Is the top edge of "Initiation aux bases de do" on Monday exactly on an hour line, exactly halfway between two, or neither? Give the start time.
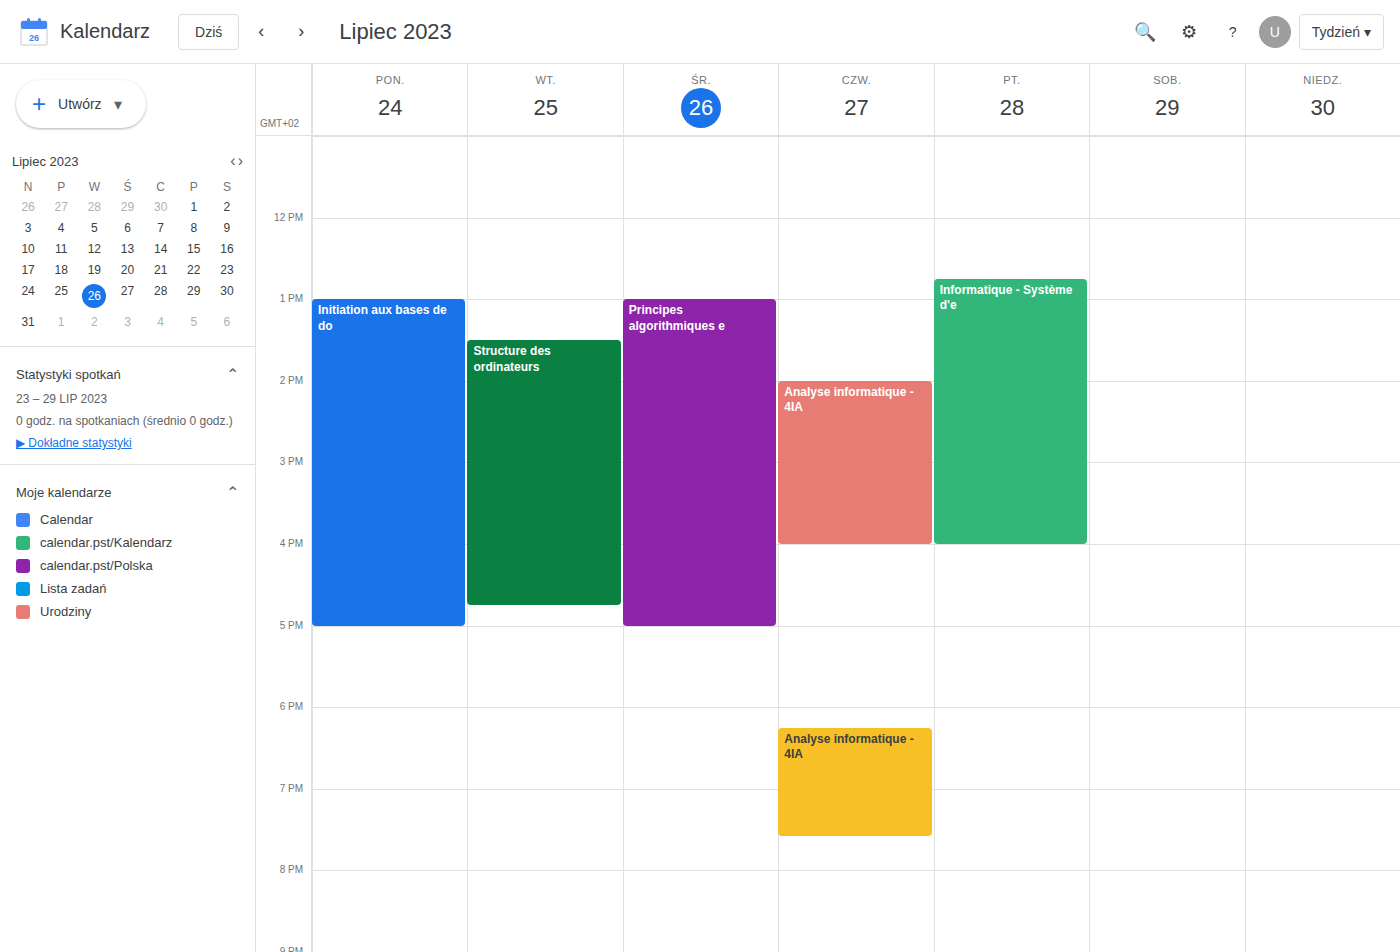
1:00 PM -- exactly on the 1 PM line.